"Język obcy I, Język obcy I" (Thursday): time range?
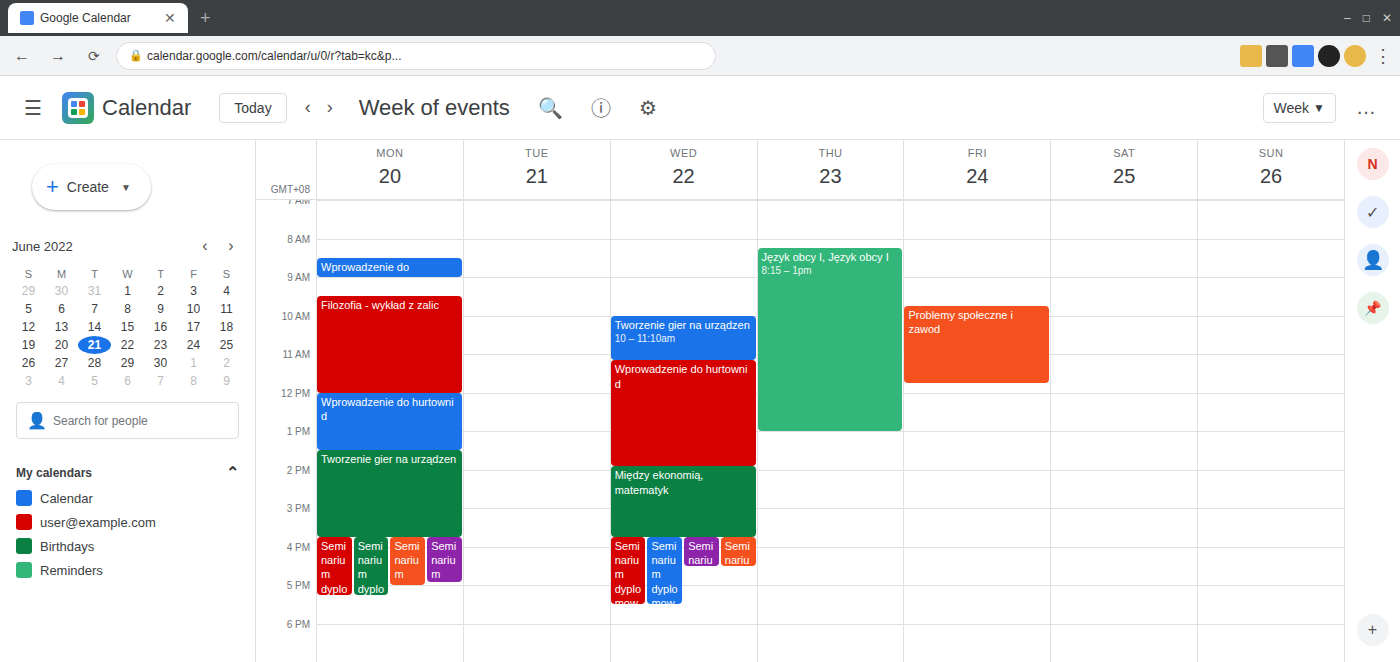
8:15 AM to 1:00 PM